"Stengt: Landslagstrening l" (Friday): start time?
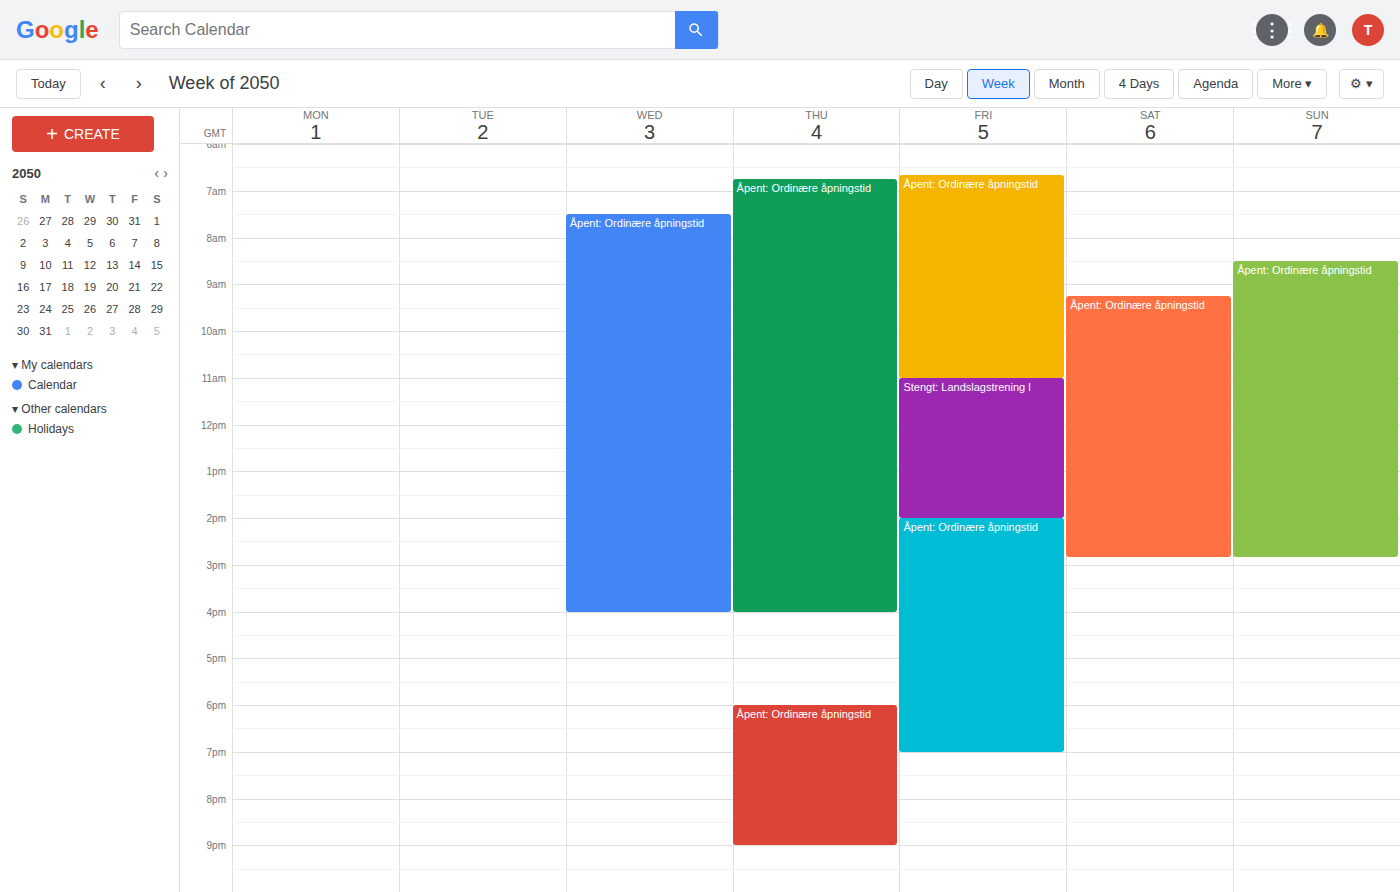
11:00 AM